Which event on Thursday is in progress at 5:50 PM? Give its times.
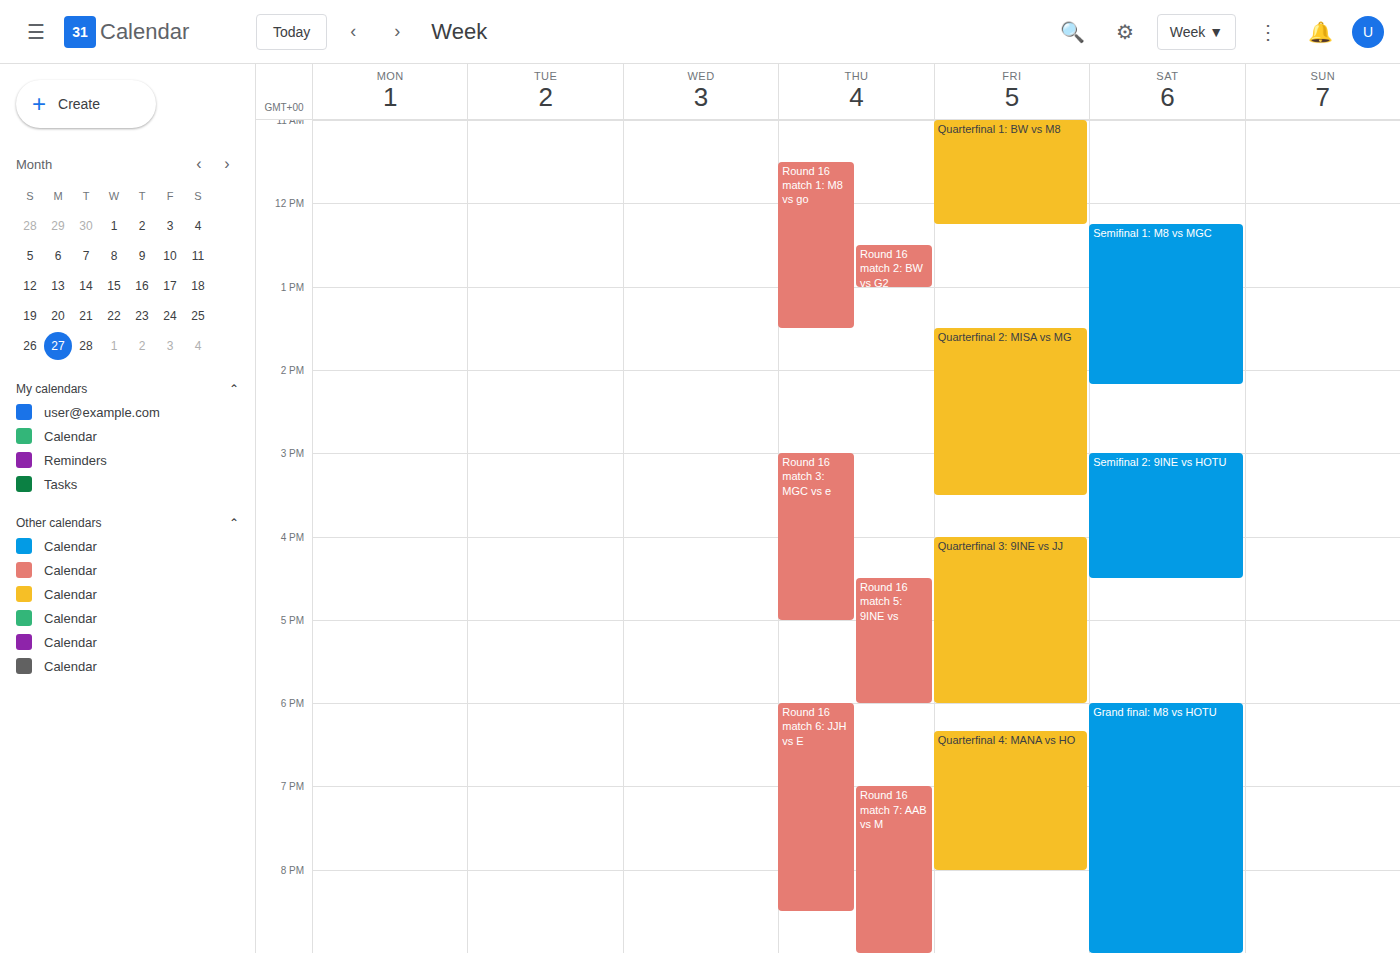
"Round 16 match 5: 9INE vs", 4:30 PM to 6:00 PM